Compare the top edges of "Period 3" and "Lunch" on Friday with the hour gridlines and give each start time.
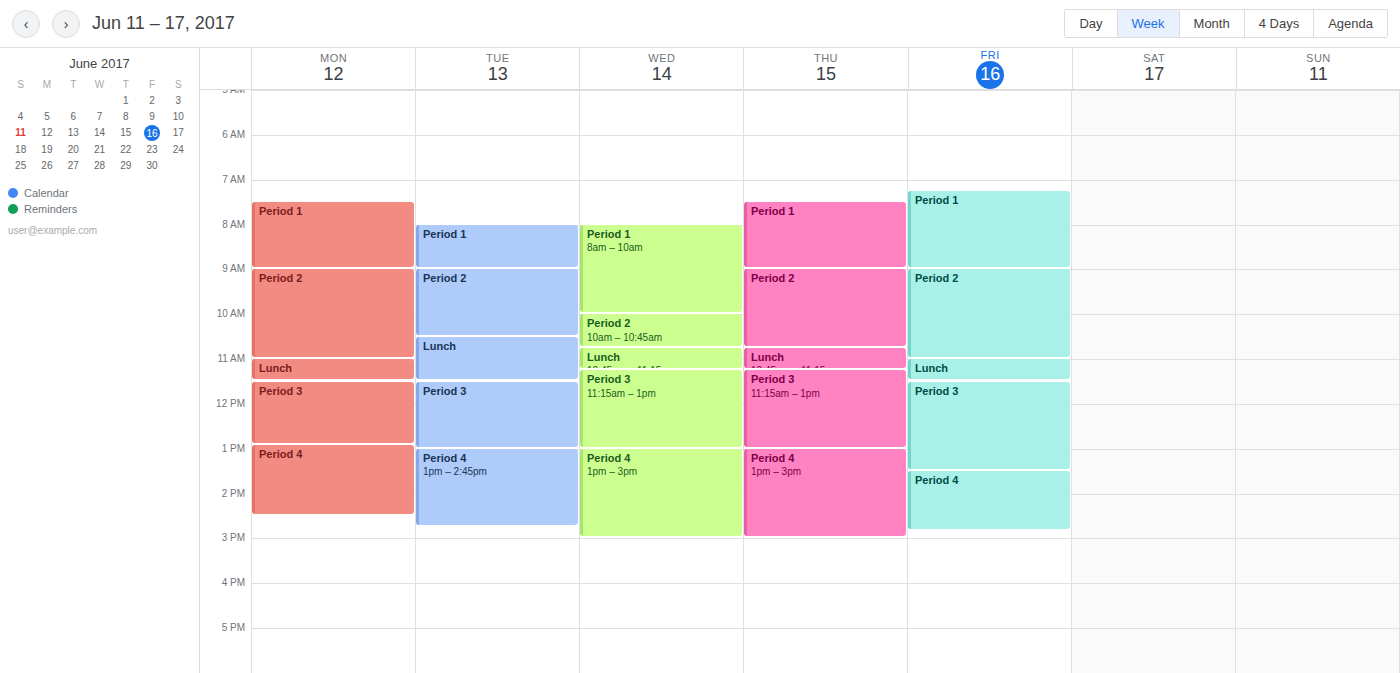
"Period 3": 11:30 AM, halfway between the 11 AM and 12 PM lines. "Lunch": 11:00 AM, exactly on the 11 AM line.